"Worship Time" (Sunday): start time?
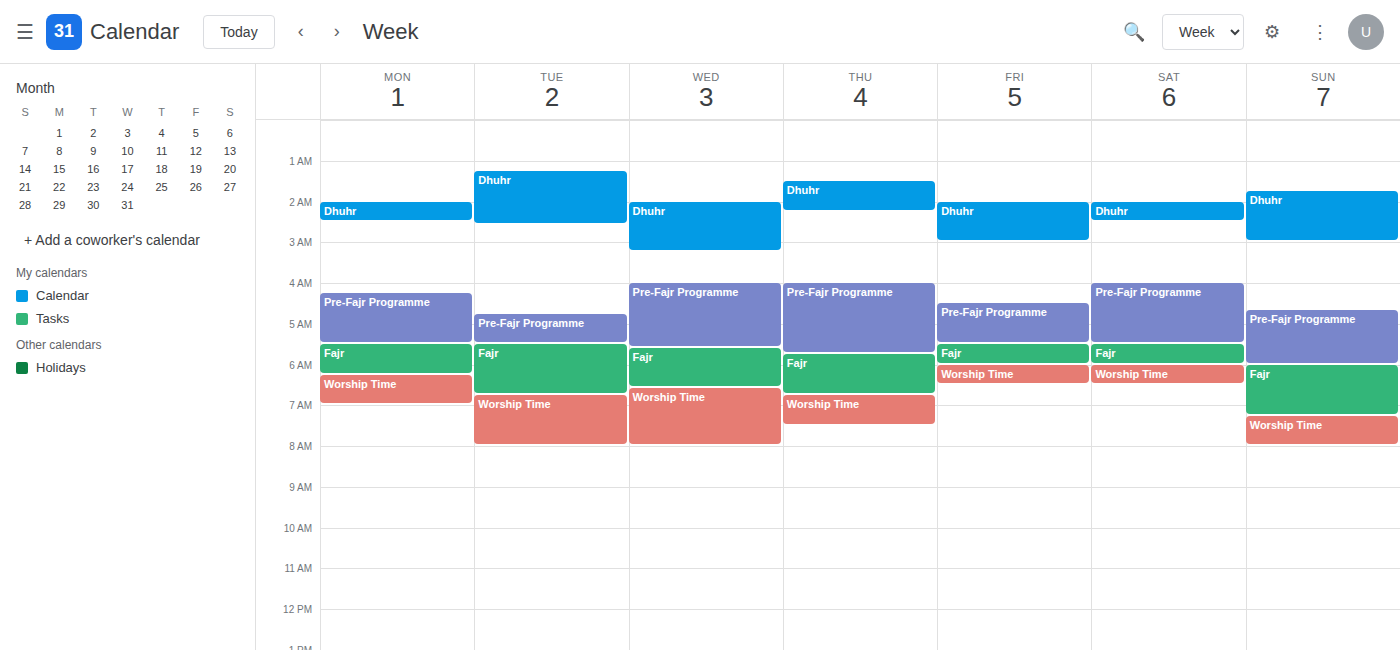
7:15 AM